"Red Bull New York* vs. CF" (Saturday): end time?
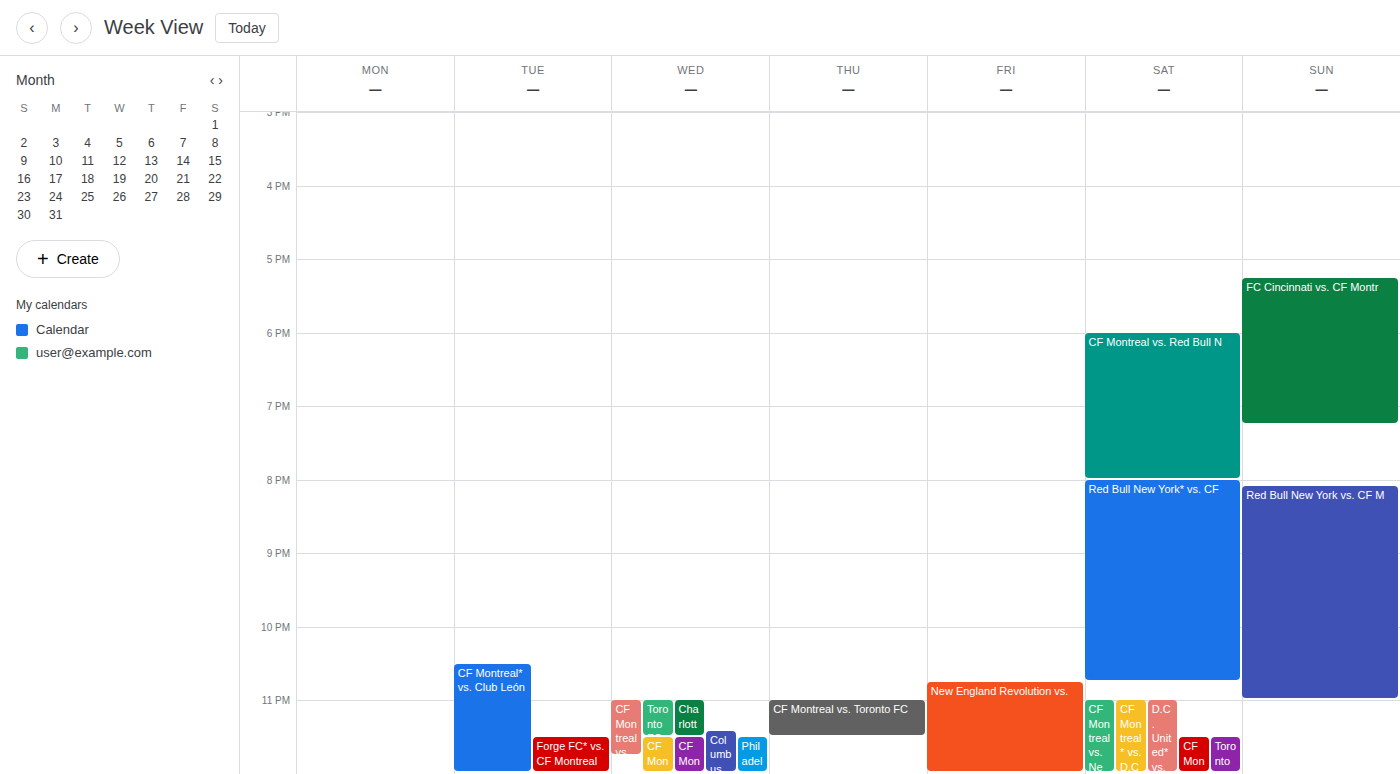
10:45 PM